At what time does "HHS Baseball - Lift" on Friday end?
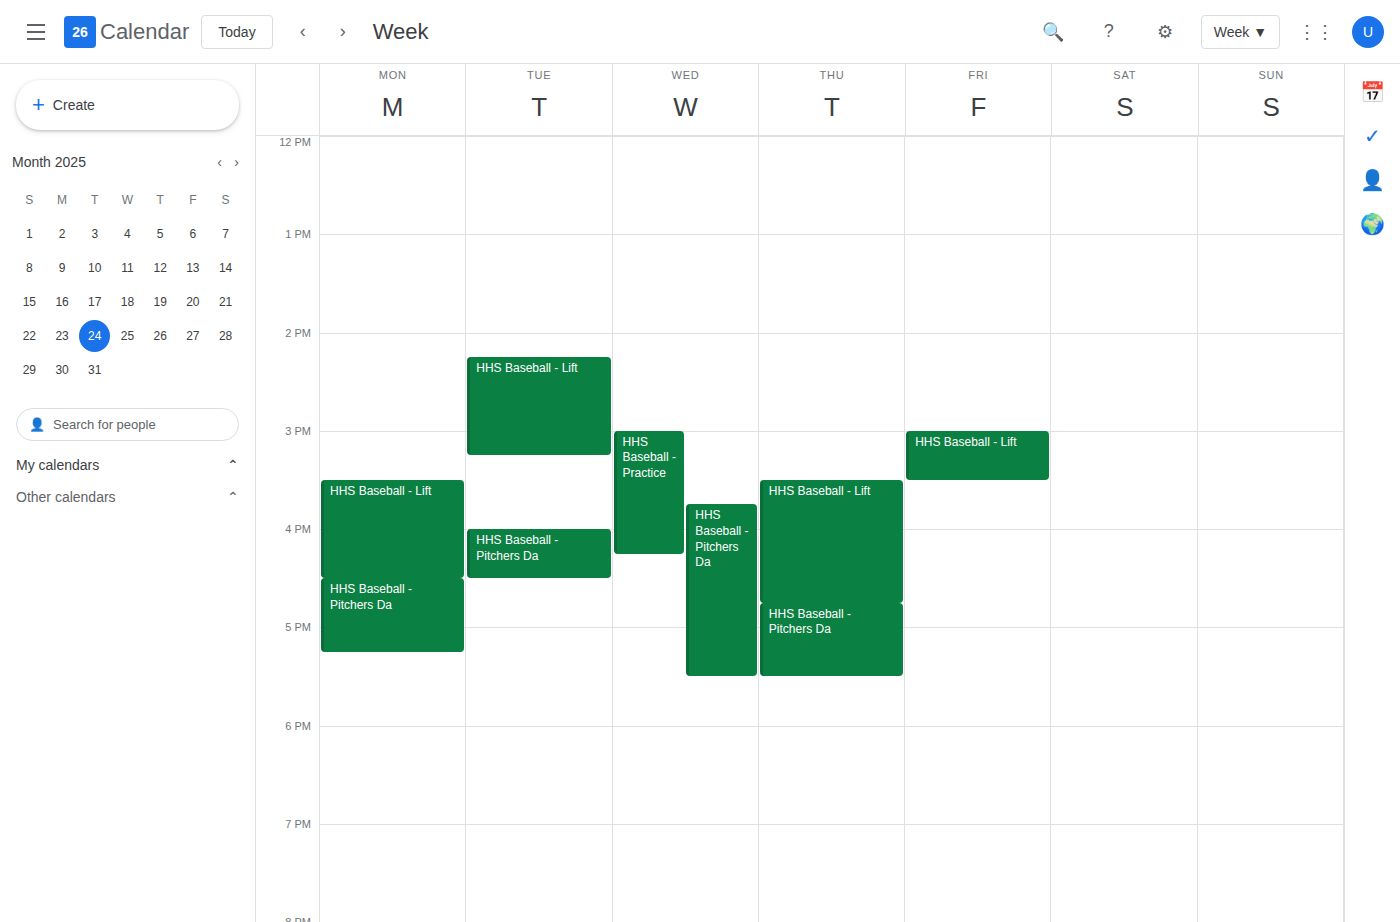
3:30 PM